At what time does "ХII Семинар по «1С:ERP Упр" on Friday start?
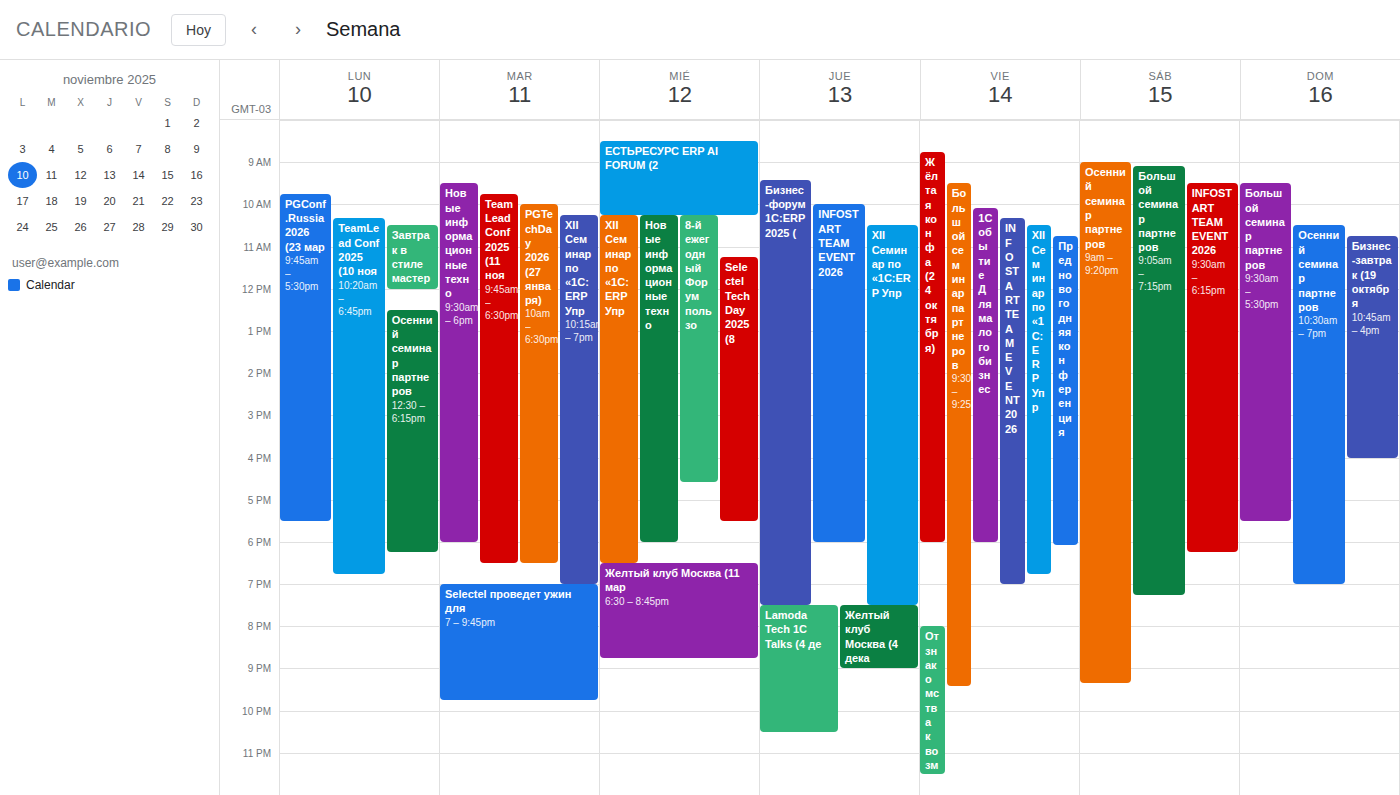
10:30 AM